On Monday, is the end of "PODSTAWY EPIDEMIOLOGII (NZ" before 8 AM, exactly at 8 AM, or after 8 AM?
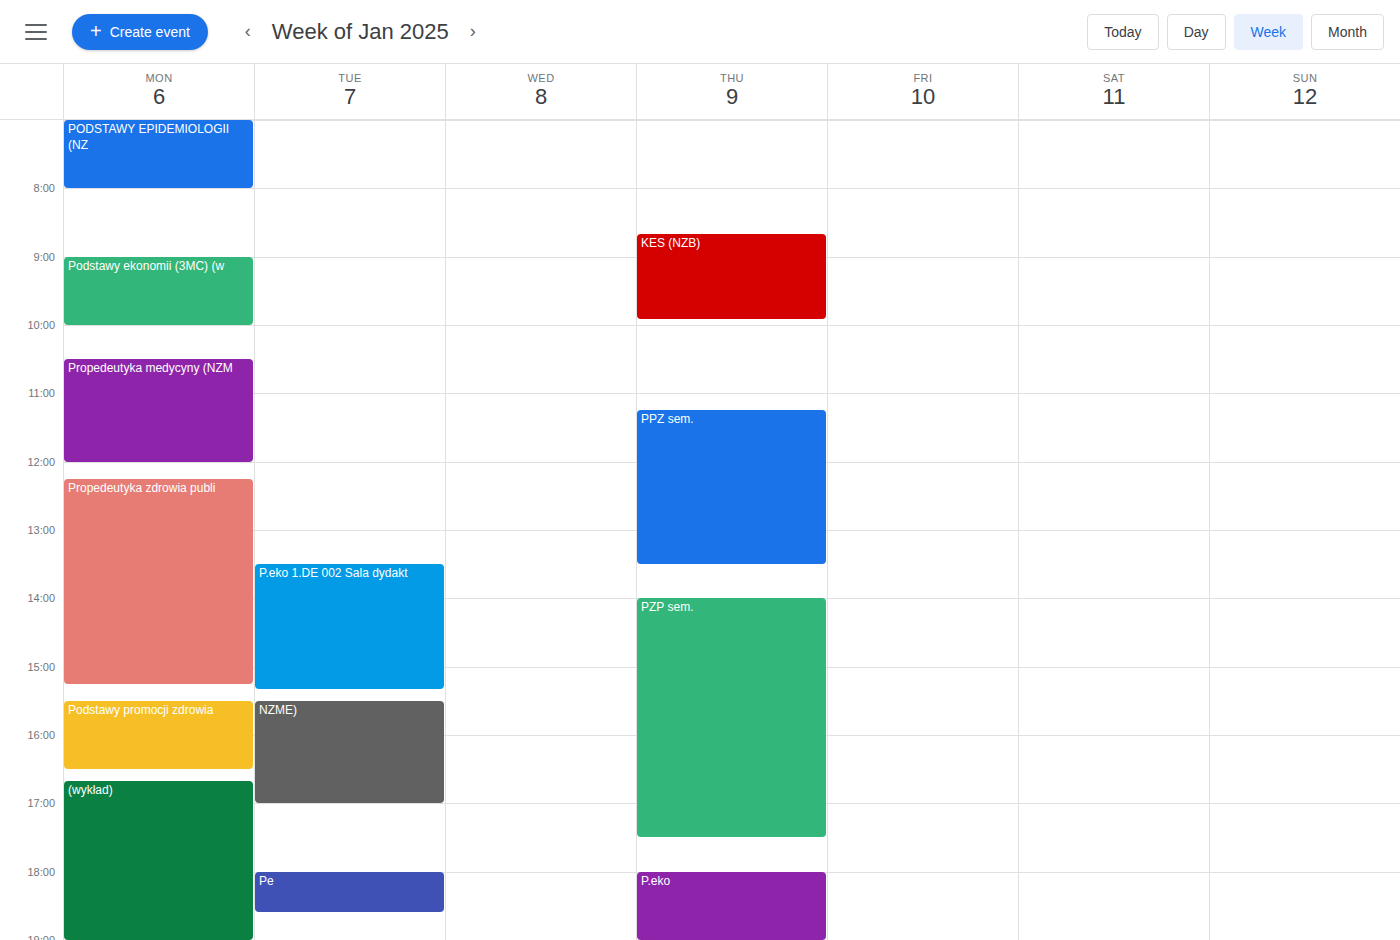
8:00 AM -- exactly at 8 AM, on the 8 AM line.